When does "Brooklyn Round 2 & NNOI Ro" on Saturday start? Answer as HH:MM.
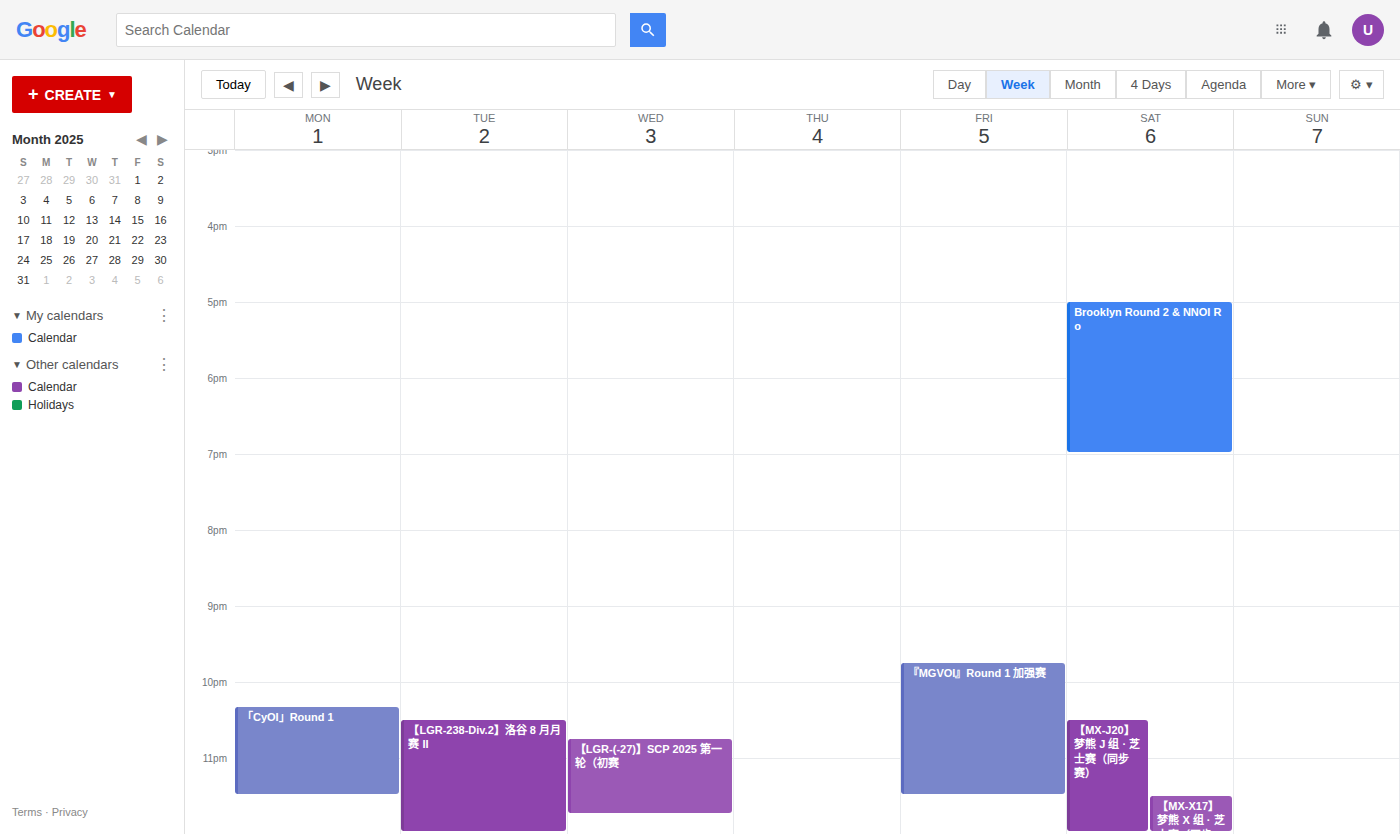
17:00